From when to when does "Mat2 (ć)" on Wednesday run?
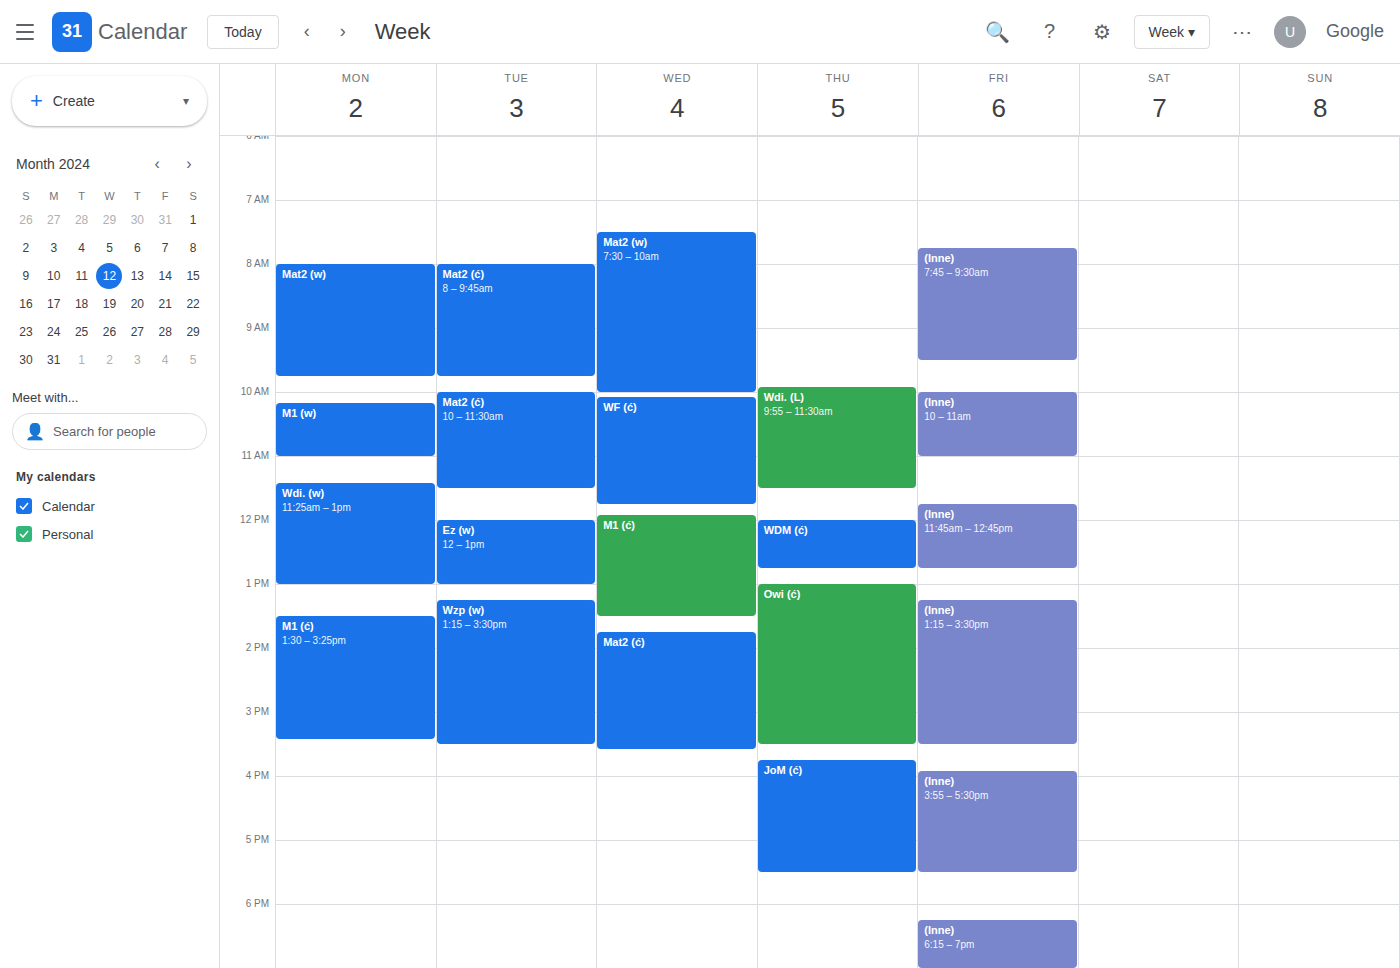
1:45 PM to 3:35 PM